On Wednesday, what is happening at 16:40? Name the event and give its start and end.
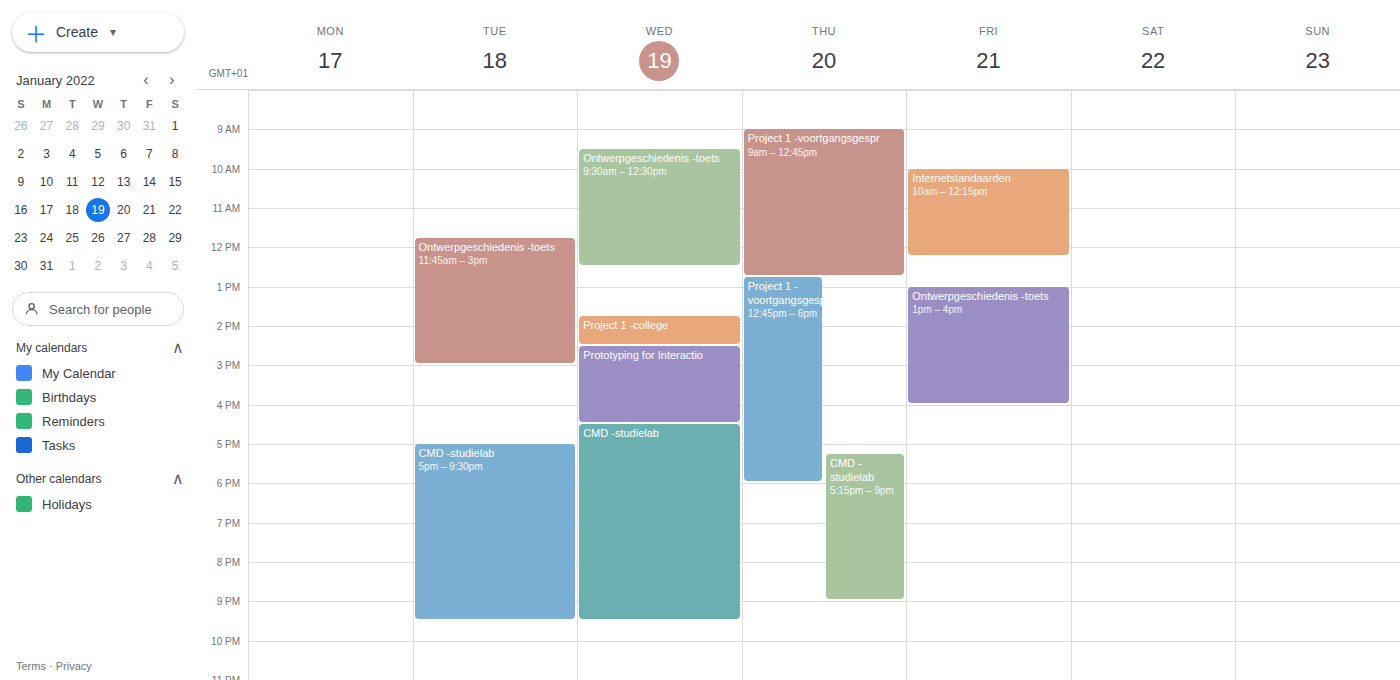
"CMD -studielab", 16:30 to 21:30